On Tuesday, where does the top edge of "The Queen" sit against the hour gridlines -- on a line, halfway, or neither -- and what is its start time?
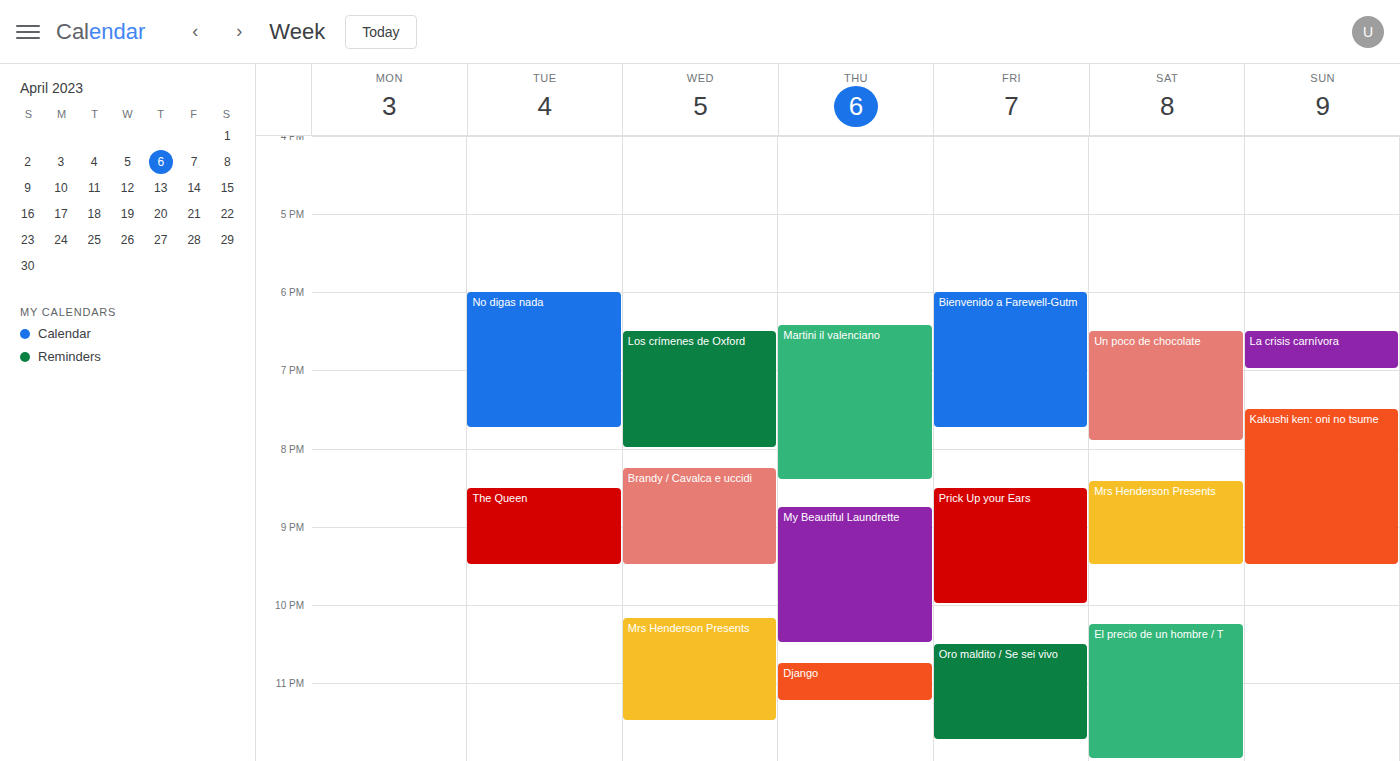
8:30 PM -- halfway between the 8 PM and 9 PM lines.